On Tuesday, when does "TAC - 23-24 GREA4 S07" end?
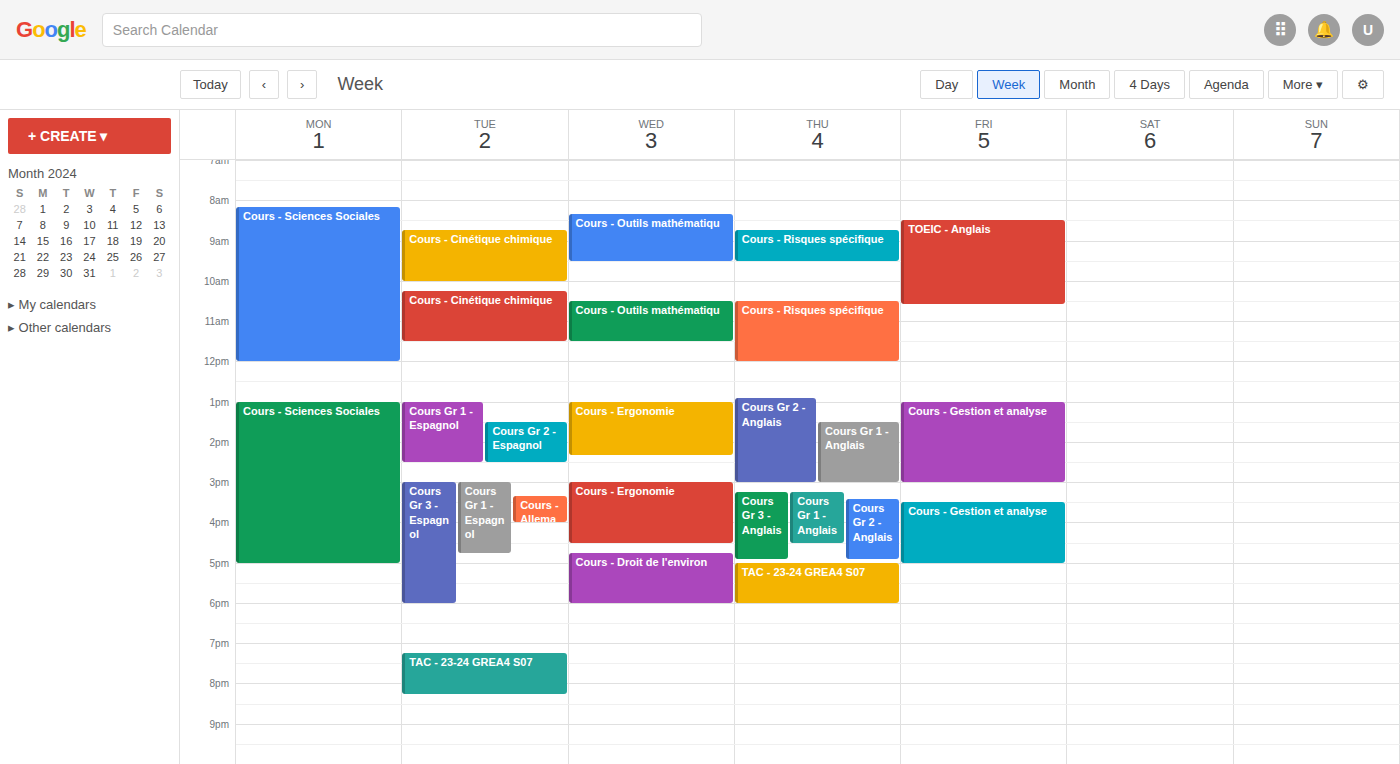
8:15 PM